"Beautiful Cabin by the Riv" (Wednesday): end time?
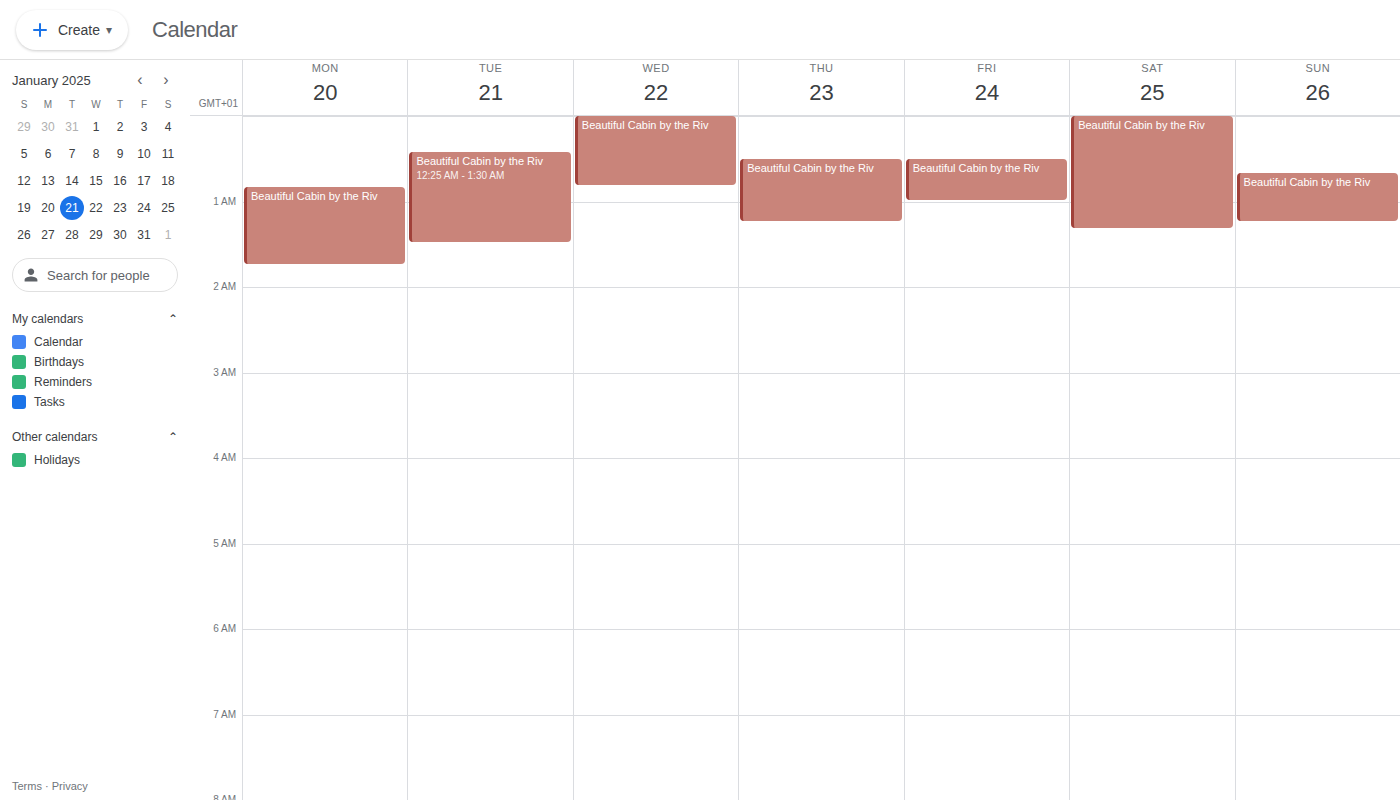
00:50